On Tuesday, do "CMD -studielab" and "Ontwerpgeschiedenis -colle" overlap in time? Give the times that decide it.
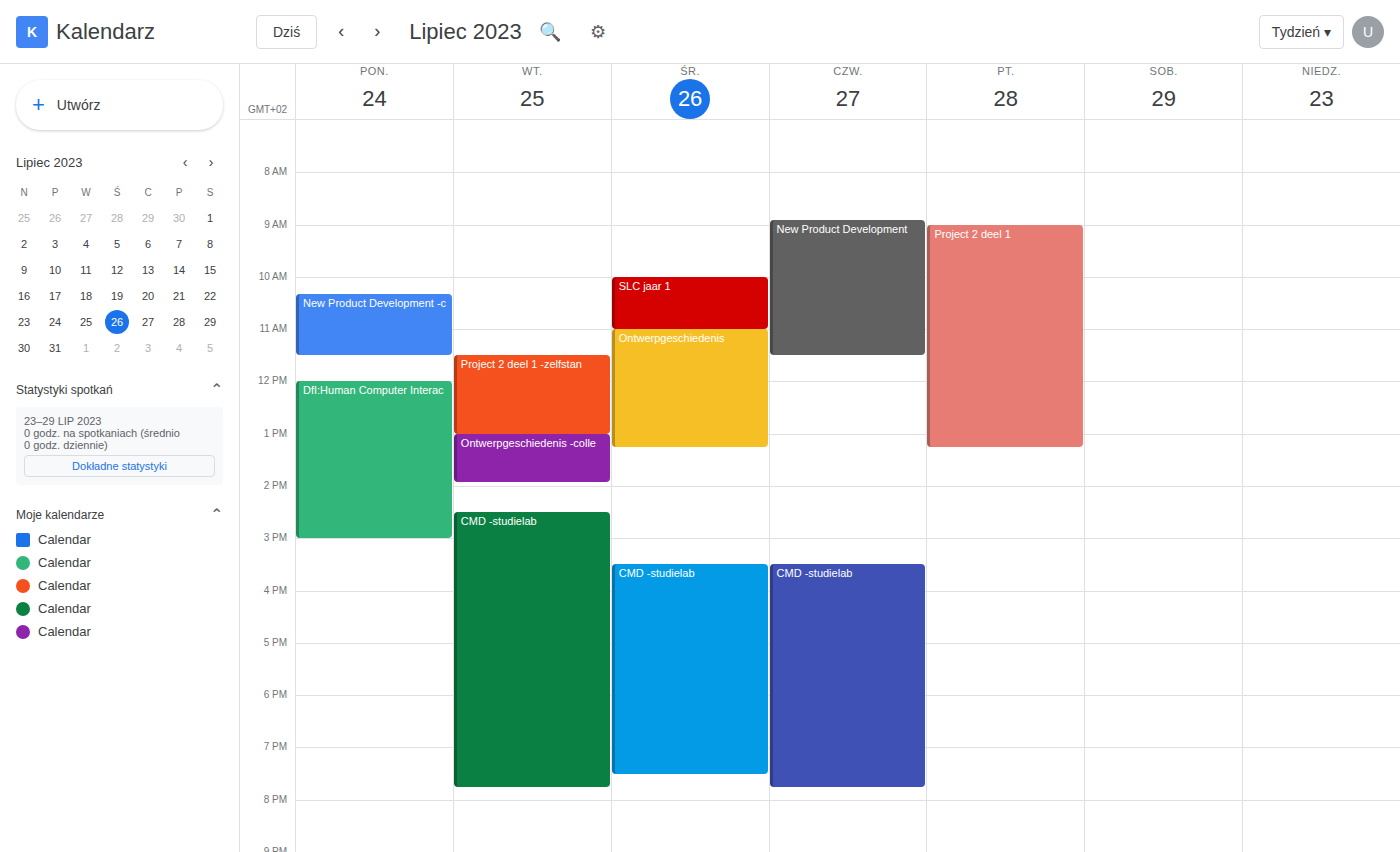
"Ontwerpgeschiedenis -colle" ends at 1:55 PM and "CMD -studielab" starts at 2:30 PM -- no overlap.